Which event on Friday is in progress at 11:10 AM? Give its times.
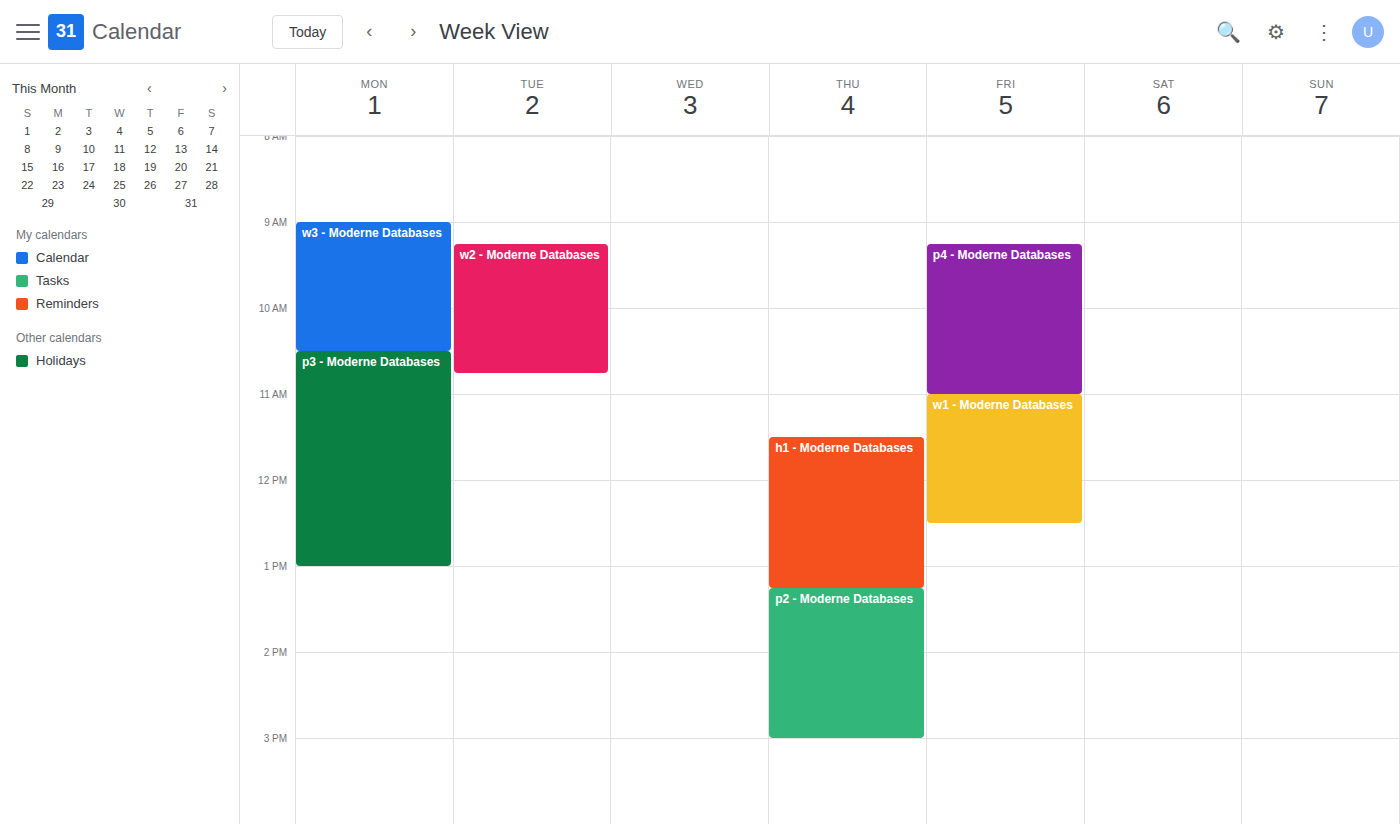
"w1 - Moderne Databases", 11:00 AM to 12:30 PM